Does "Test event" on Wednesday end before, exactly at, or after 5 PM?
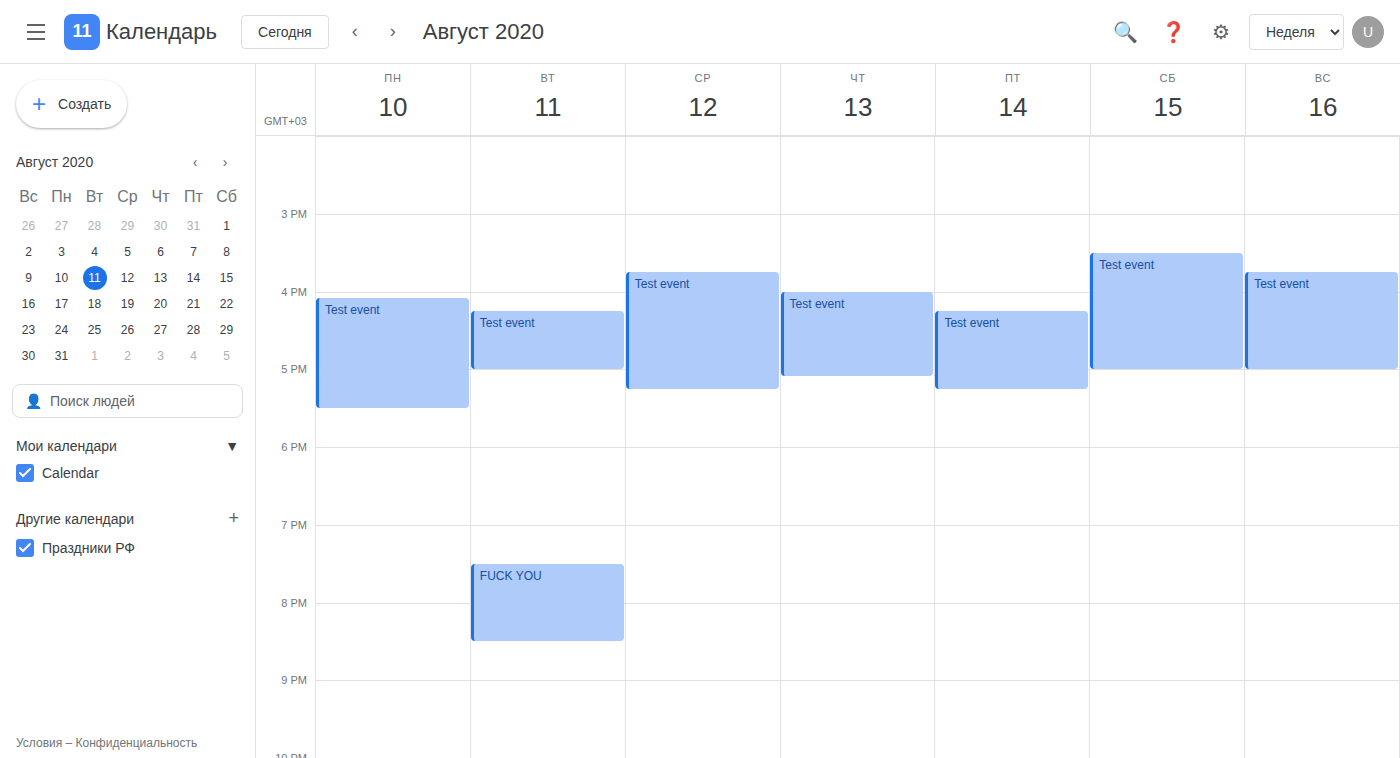
5:15 PM -- after 5 PM, 15 minutes below the 5 PM line.